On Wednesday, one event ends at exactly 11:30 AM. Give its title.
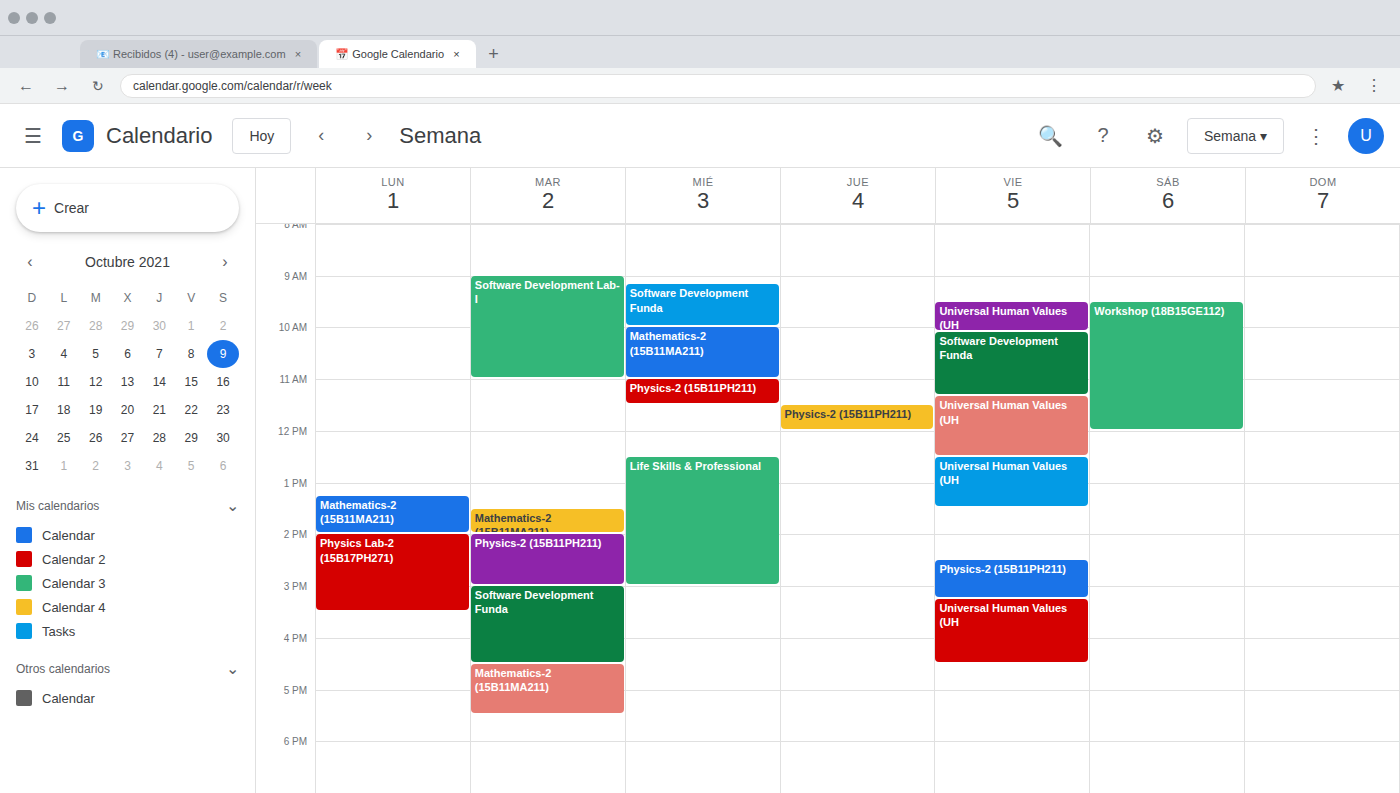
"Physics-2 (15B11PH211)"